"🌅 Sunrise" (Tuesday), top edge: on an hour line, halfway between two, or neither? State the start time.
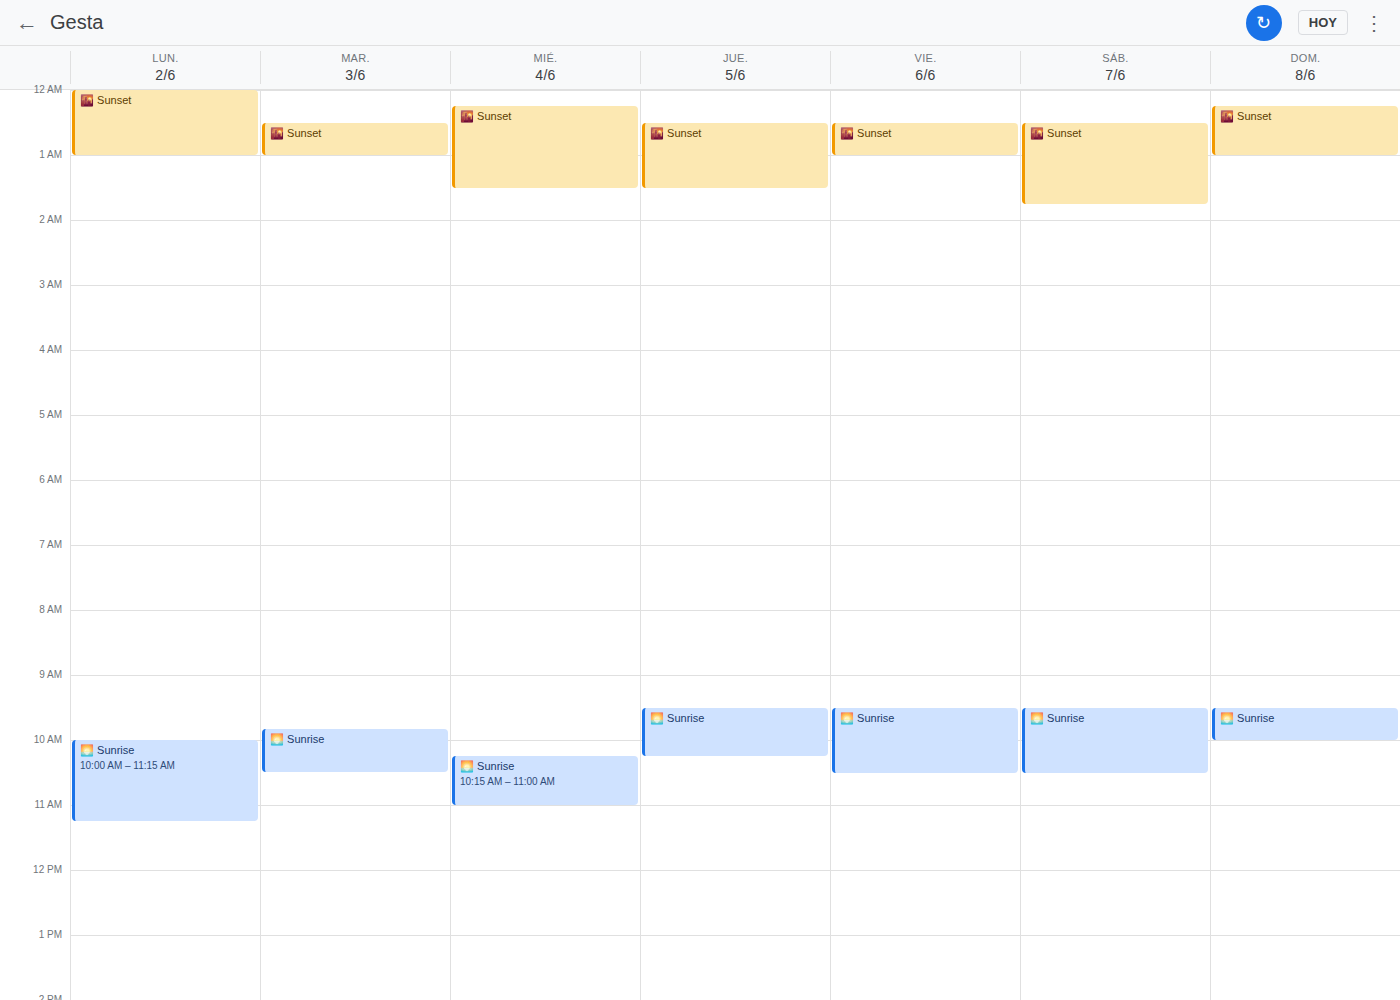
9:50 AM -- neither: 50 minutes below the 9 AM line and 10 minutes above the 10 AM line.